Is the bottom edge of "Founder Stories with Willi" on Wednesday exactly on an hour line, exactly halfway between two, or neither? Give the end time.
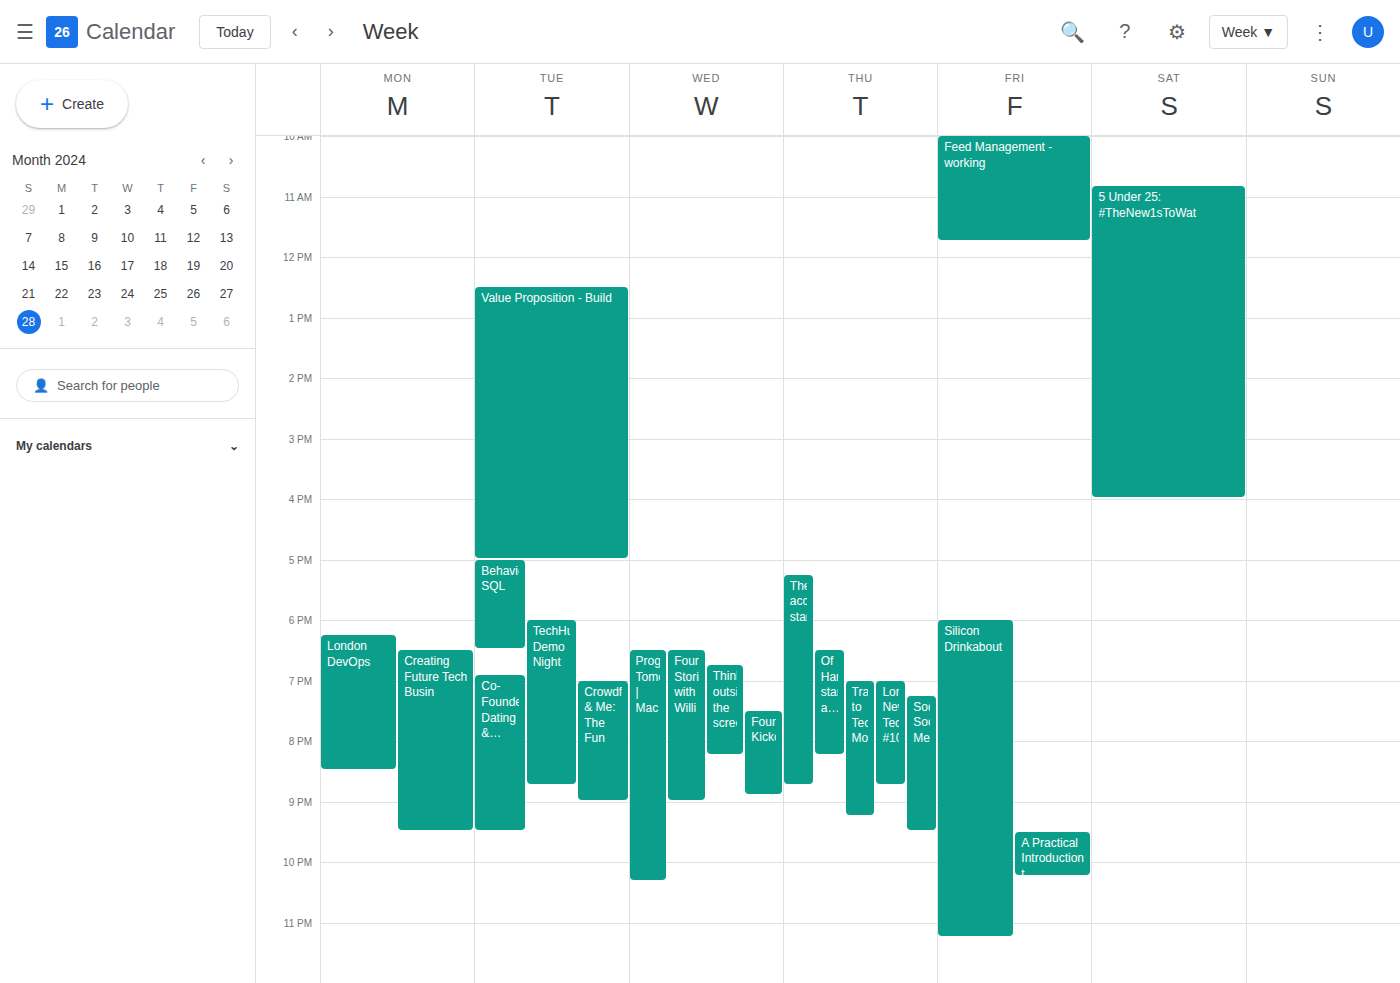
21:00 -- exactly on the 21:00 line.